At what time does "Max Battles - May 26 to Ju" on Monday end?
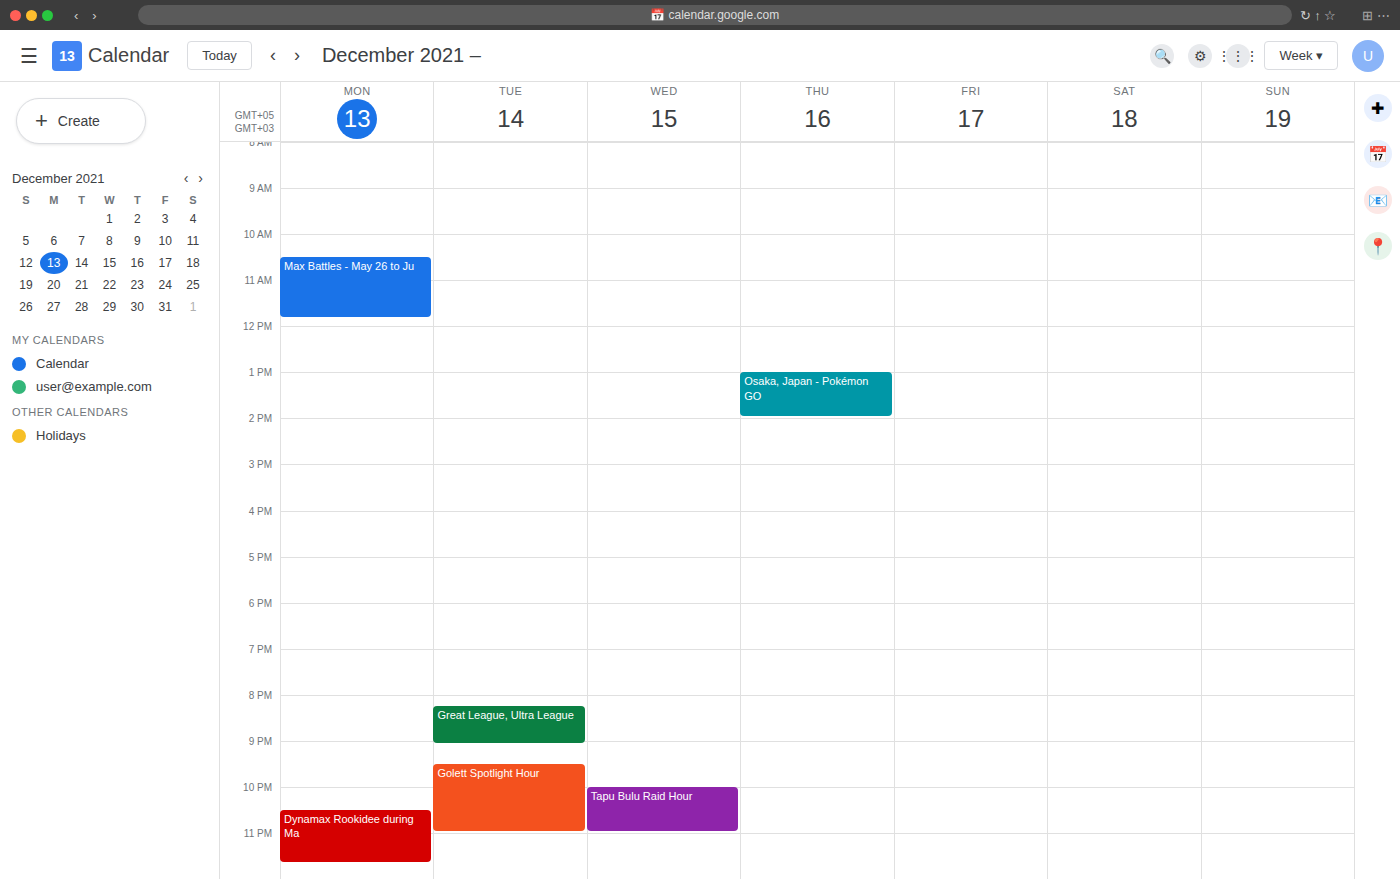
11:50